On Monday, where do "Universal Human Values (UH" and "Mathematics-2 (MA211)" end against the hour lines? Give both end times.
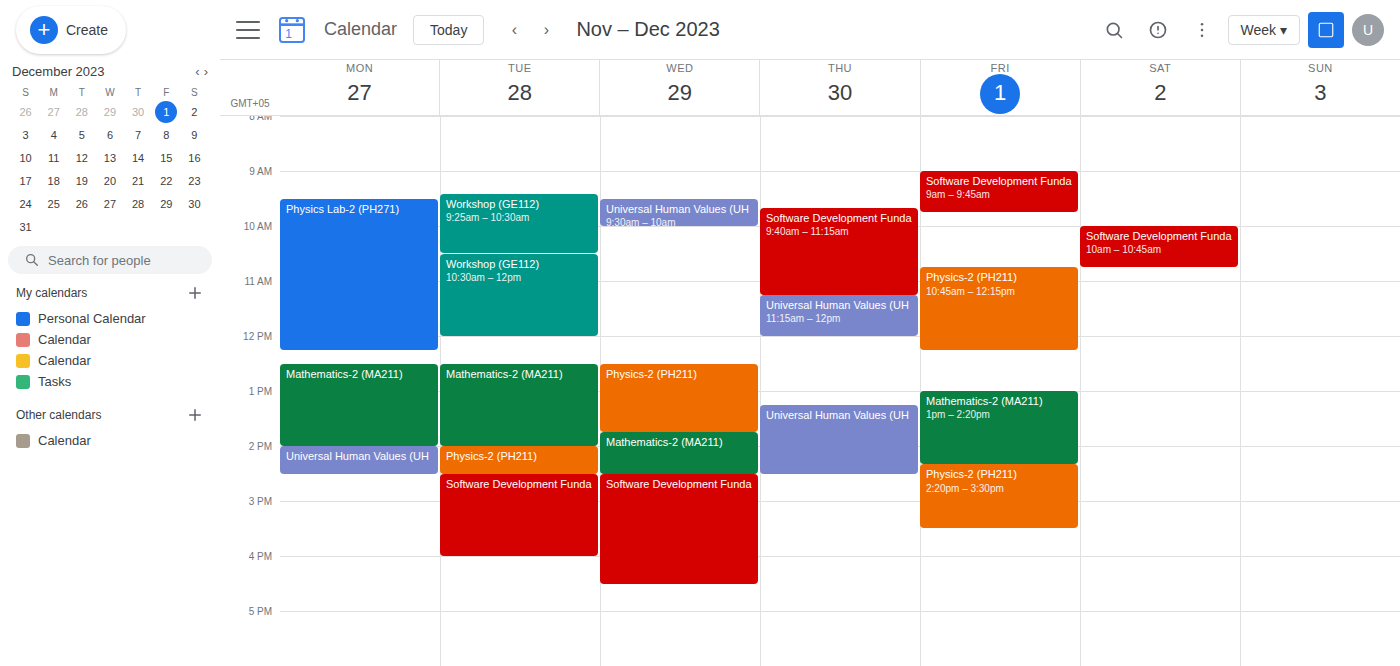
"Universal Human Values (UH": 2:30 PM, halfway between the 2 PM and 3 PM lines. "Mathematics-2 (MA211)": 2:00 PM, exactly on the 2 PM line.